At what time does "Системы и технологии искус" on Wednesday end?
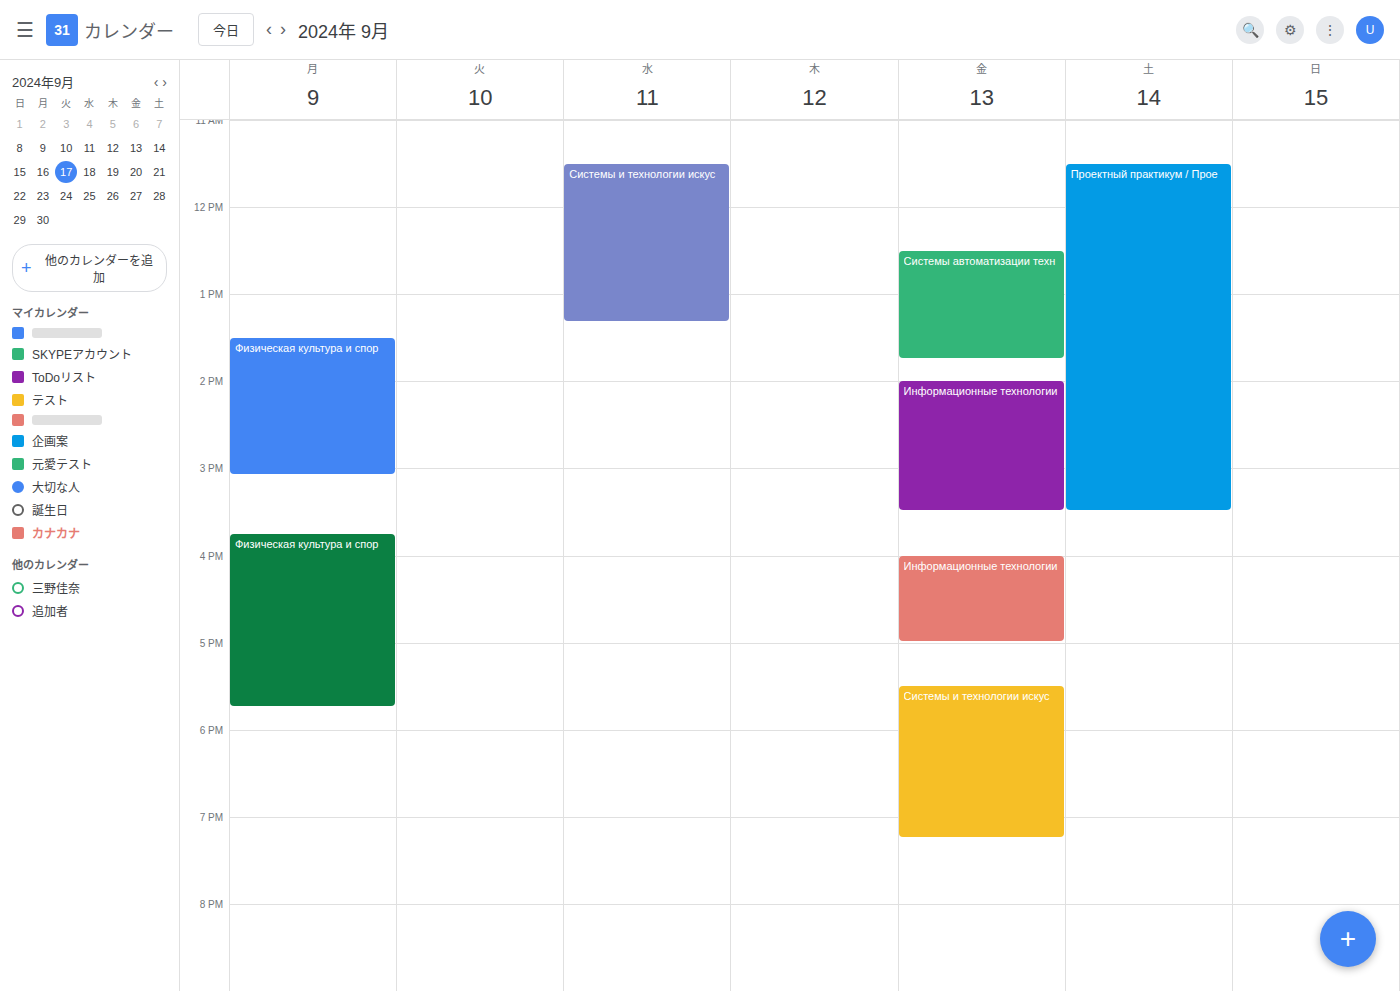
1:20 PM